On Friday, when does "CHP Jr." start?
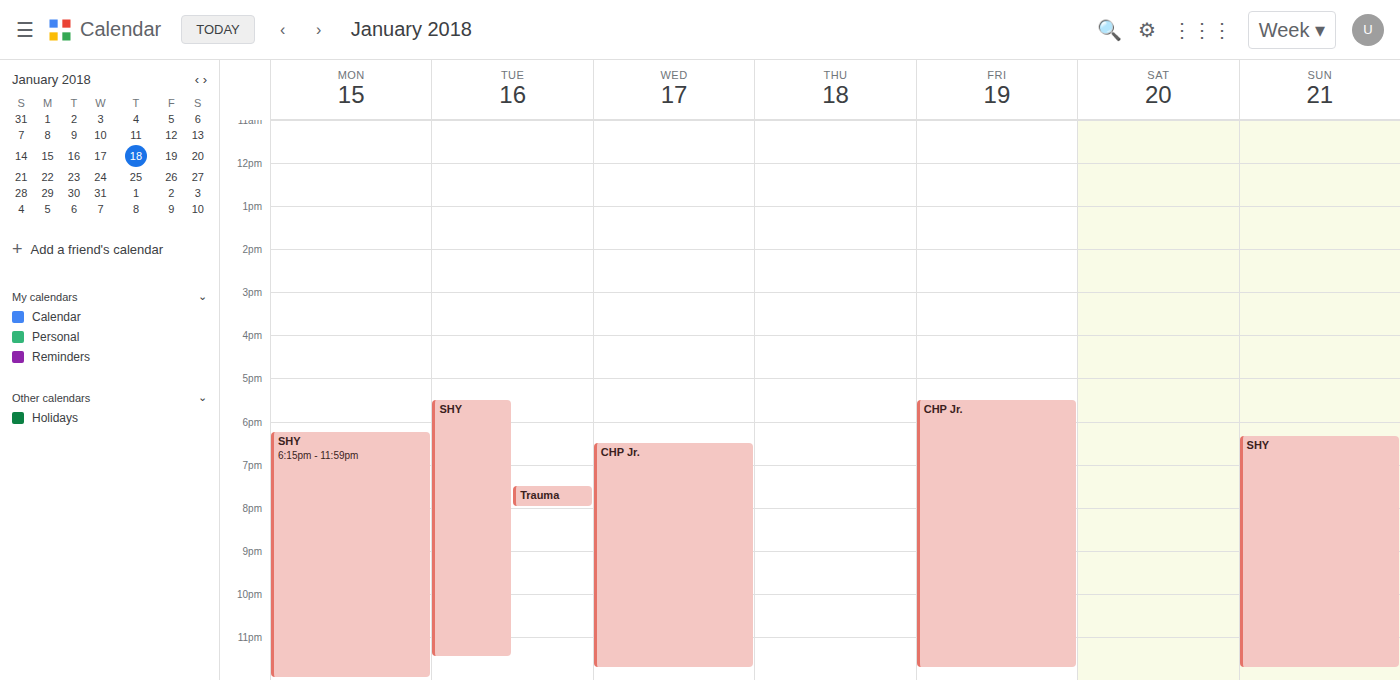
5:30 PM